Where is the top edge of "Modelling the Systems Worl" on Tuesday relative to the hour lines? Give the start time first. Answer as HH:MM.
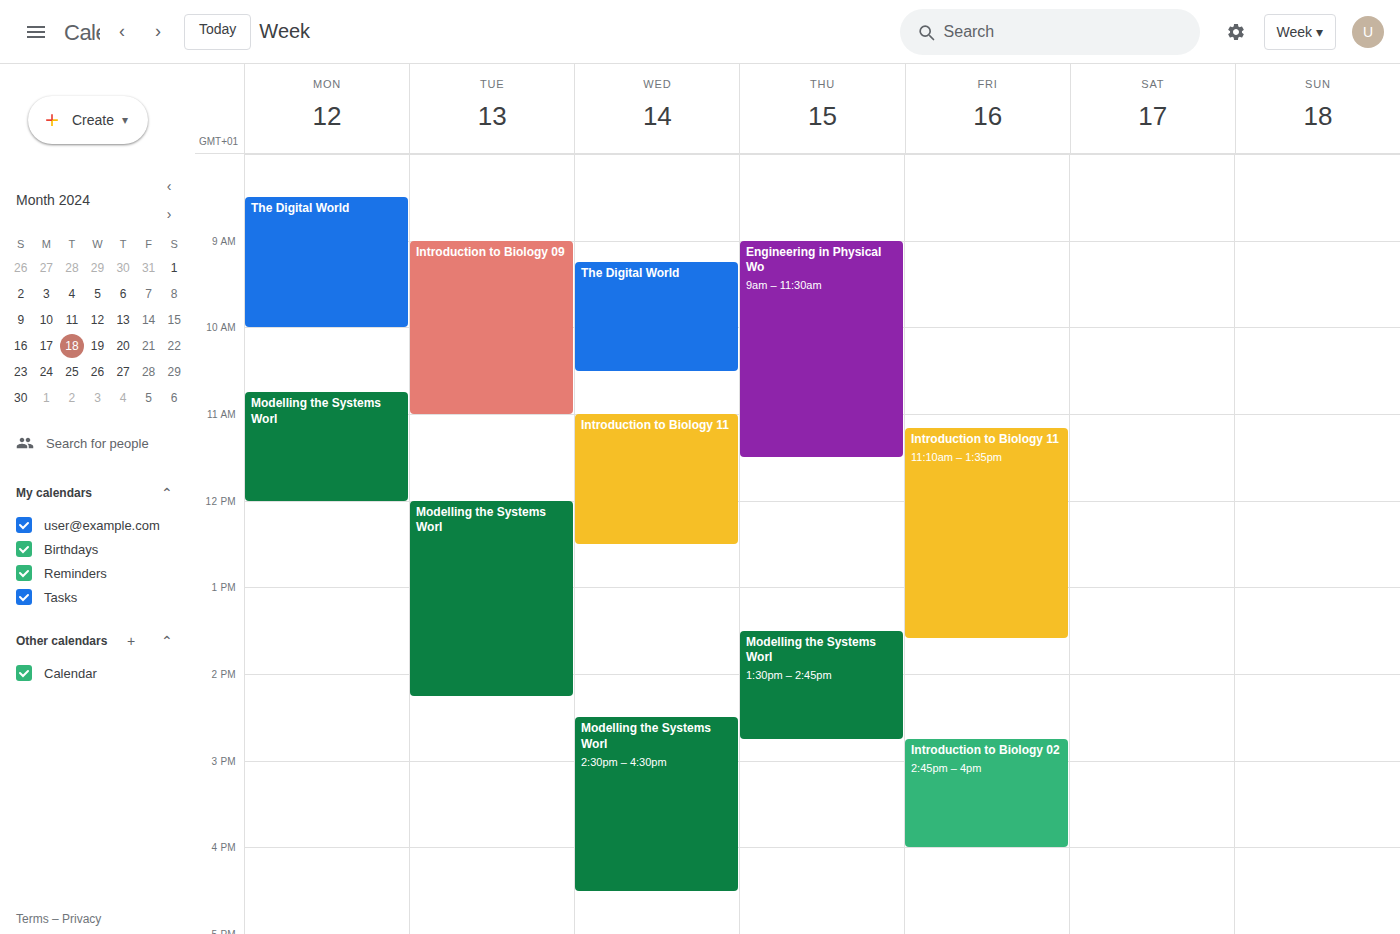
12:00 -- exactly on the 12:00 line.